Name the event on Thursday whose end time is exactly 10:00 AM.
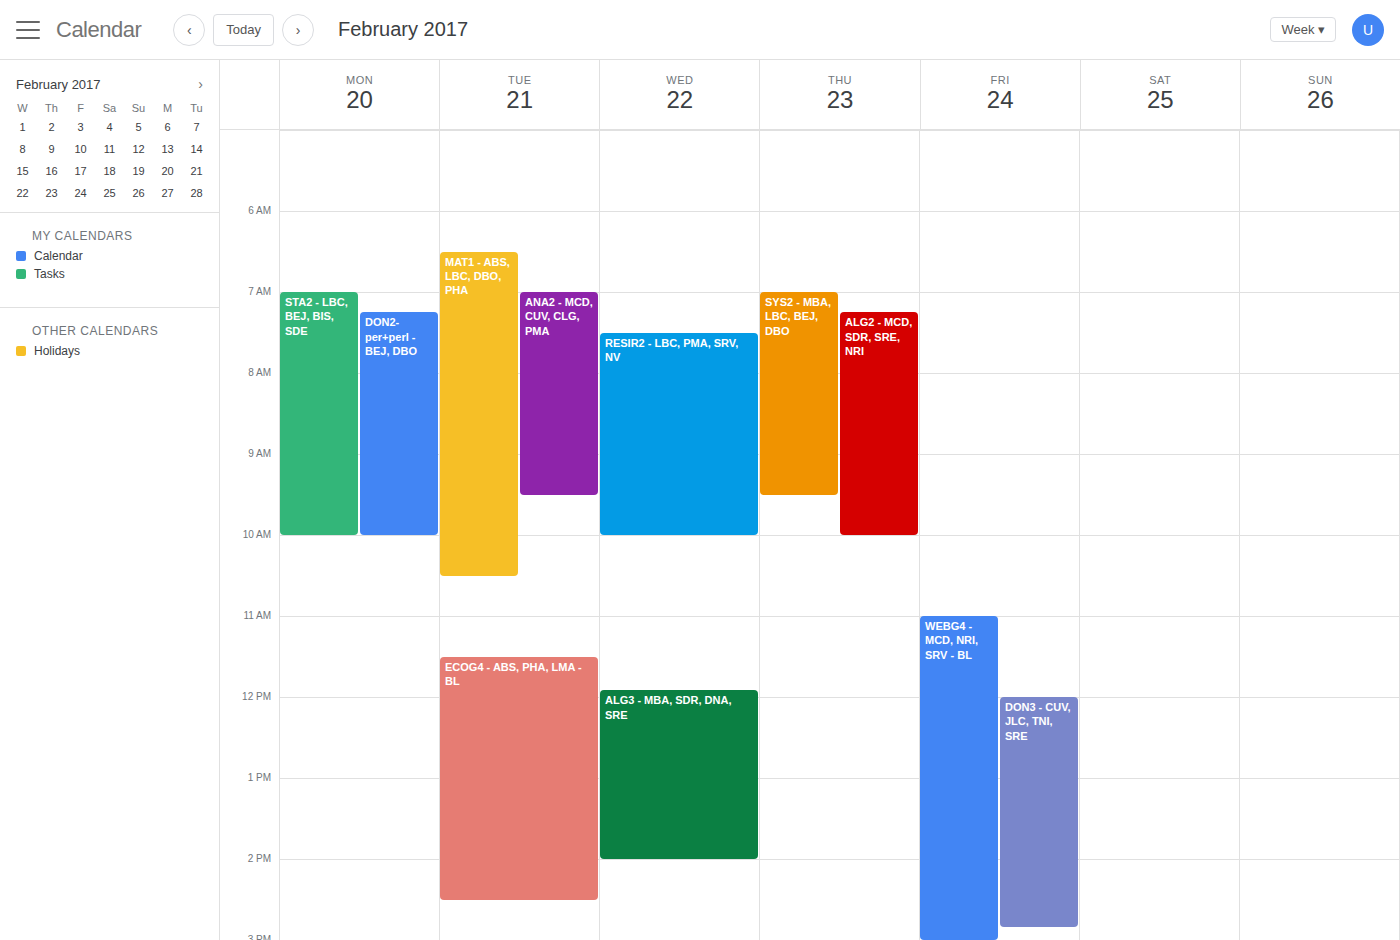
"ALG2 - MCD, SDR, SRE, NRI"